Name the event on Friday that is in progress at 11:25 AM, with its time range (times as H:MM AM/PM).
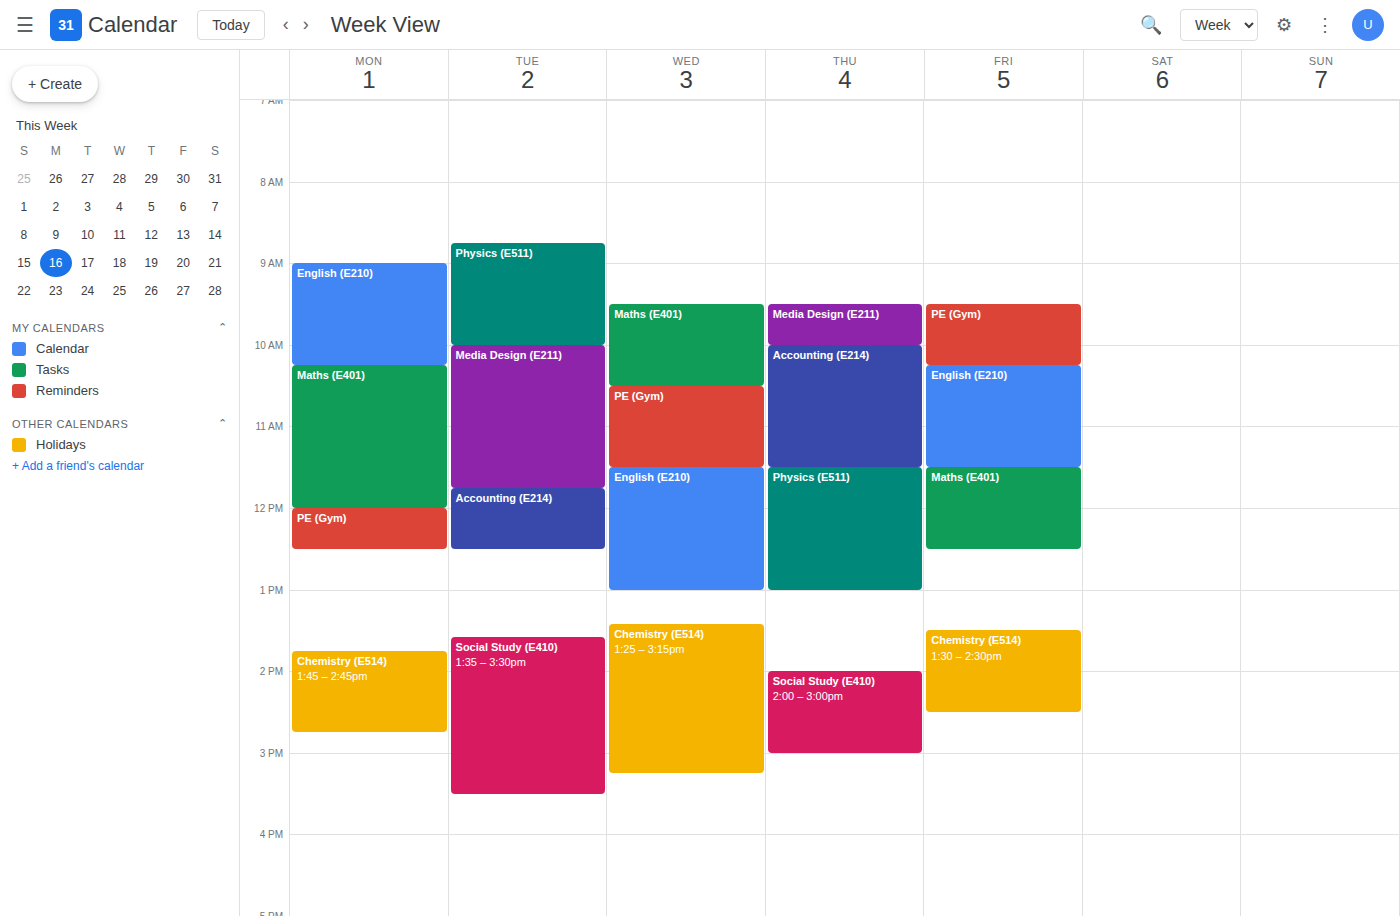
"English (E210)", 10:15 AM to 11:30 AM